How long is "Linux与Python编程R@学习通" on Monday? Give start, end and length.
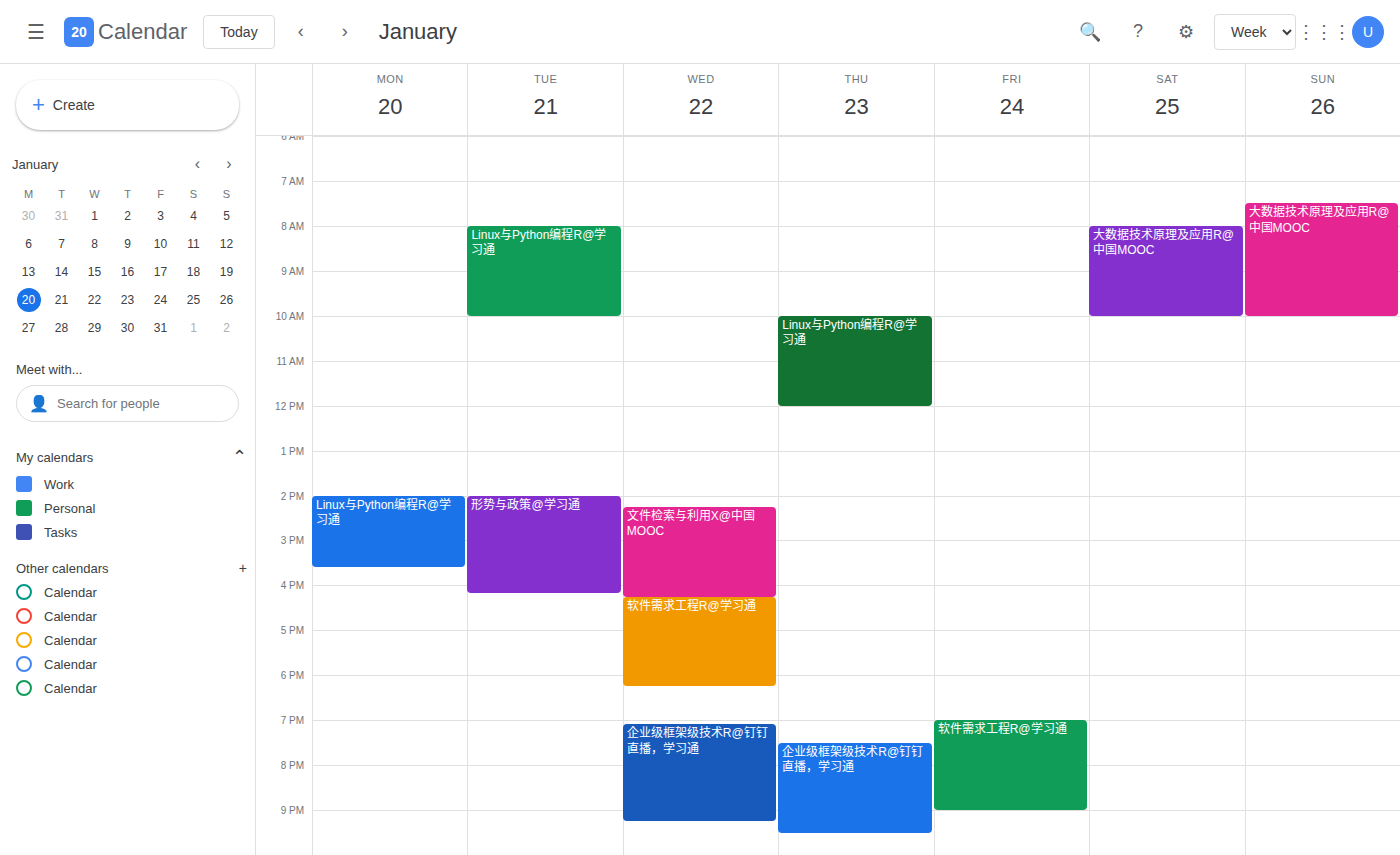
14:00 to 15:35, 1 hour 35 minutes